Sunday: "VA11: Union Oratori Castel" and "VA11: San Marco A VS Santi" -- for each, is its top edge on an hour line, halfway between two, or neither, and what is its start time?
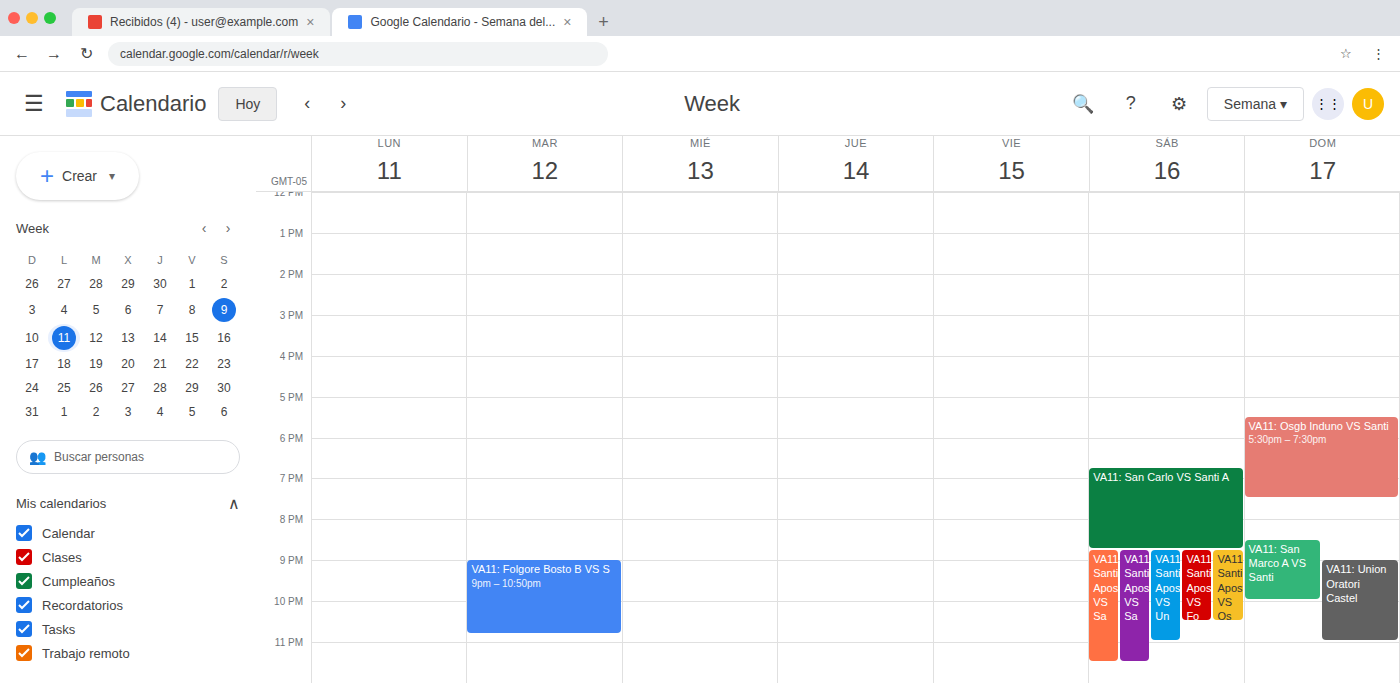
"VA11: Union Oratori Castel": 9:00 PM, exactly on the 9 PM line. "VA11: San Marco A VS Santi": 8:30 PM, halfway between the 8 PM and 9 PM lines.